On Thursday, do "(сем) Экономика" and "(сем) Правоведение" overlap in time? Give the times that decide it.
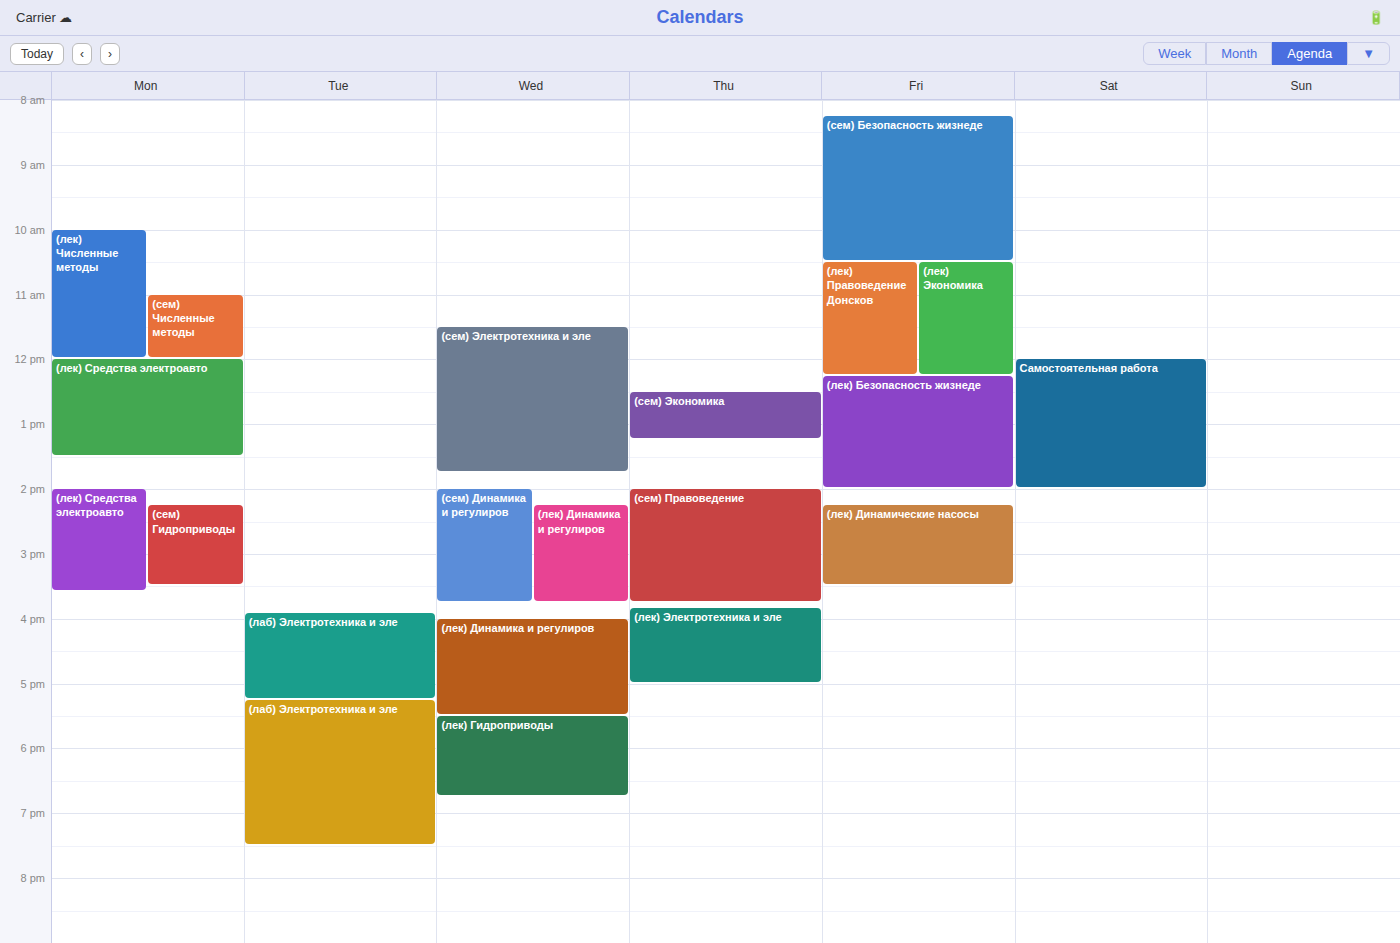
"(сем) Экономика" ends at 1:15 PM and "(сем) Правоведение" starts at 2:00 PM -- no overlap.